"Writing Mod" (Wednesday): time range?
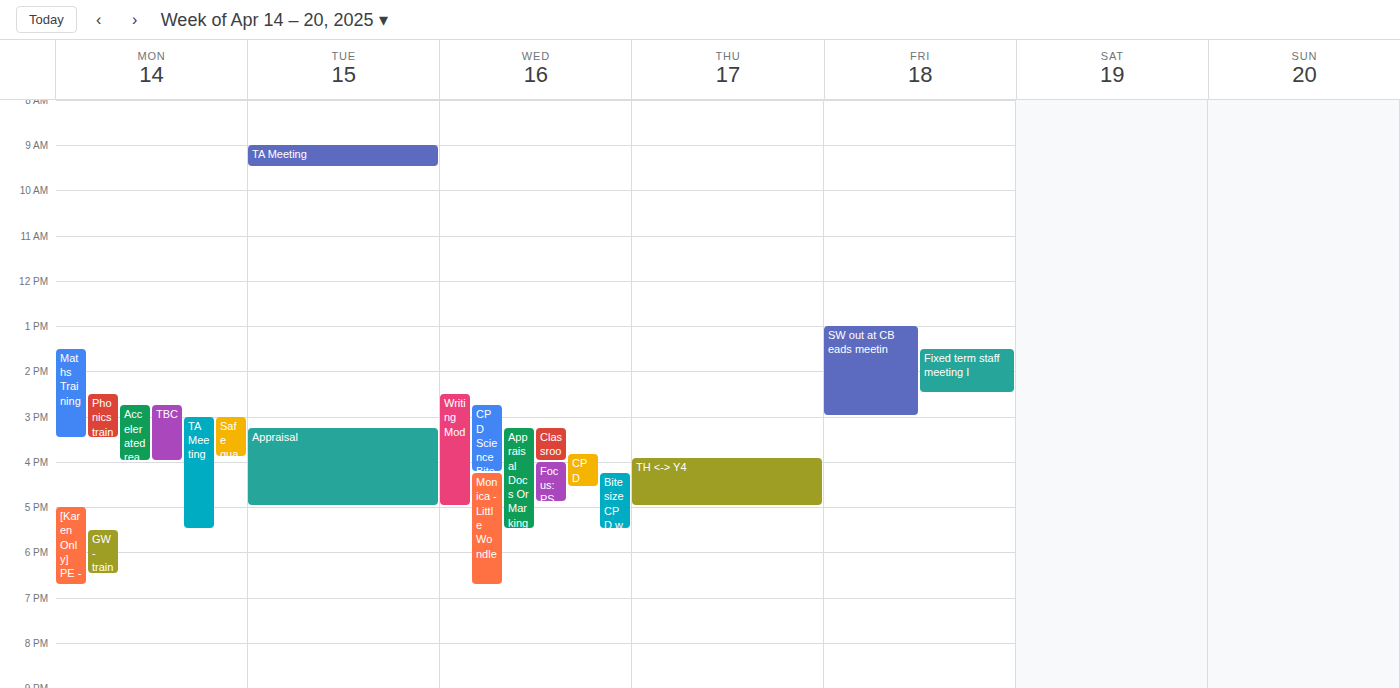
2:30 PM to 5:00 PM